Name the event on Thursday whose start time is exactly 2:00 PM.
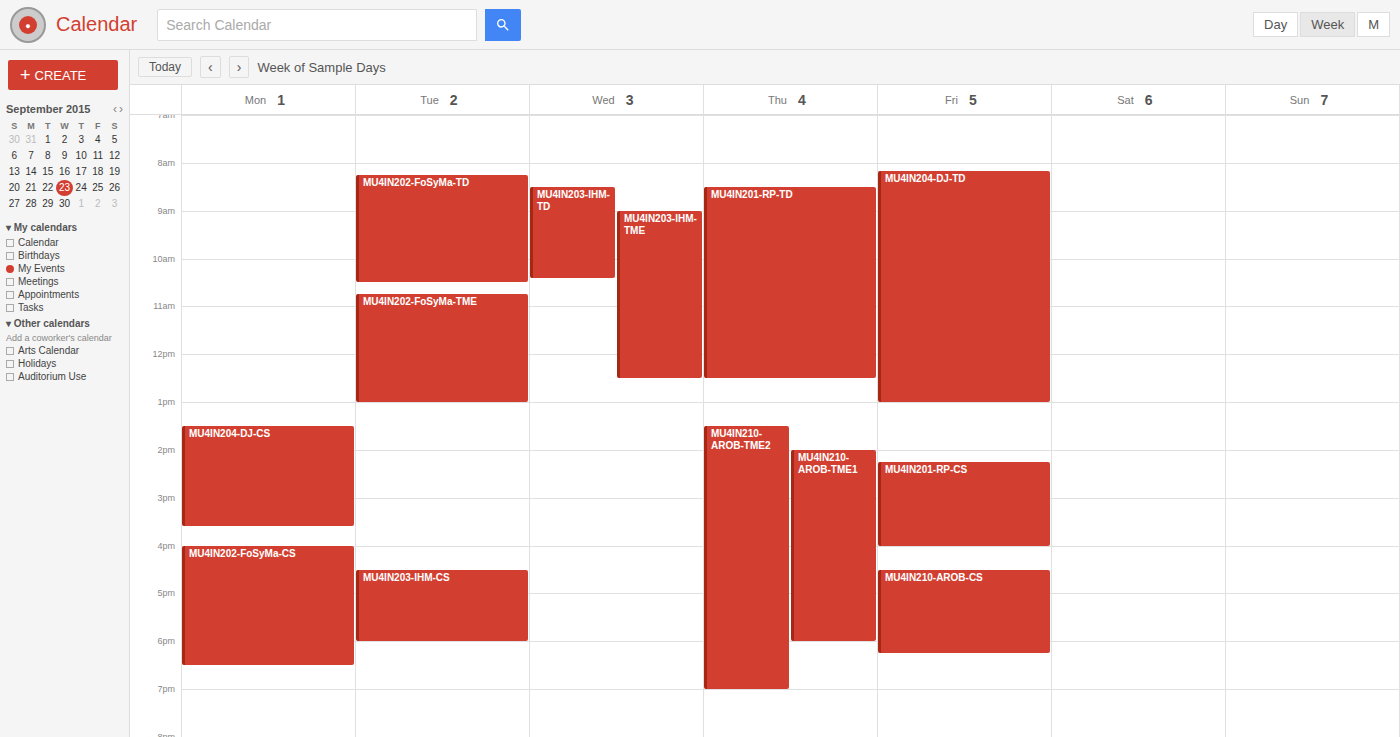
"MU4IN210-AROB-TME1"